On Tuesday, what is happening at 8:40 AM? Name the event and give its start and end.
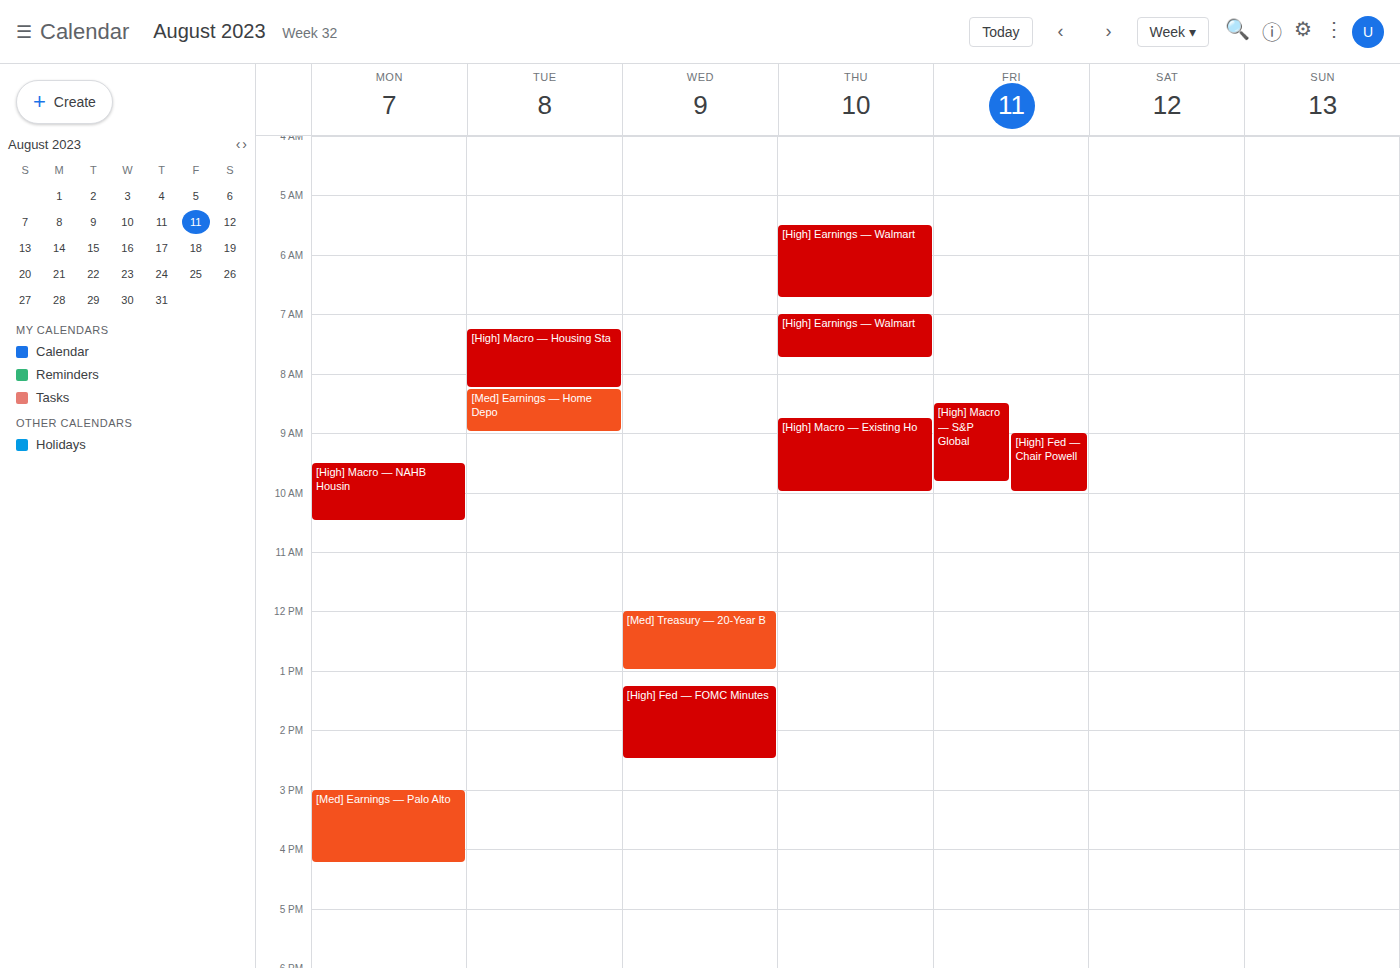
"[Med] Earnings — Home Depo", 8:15 AM to 9:00 AM